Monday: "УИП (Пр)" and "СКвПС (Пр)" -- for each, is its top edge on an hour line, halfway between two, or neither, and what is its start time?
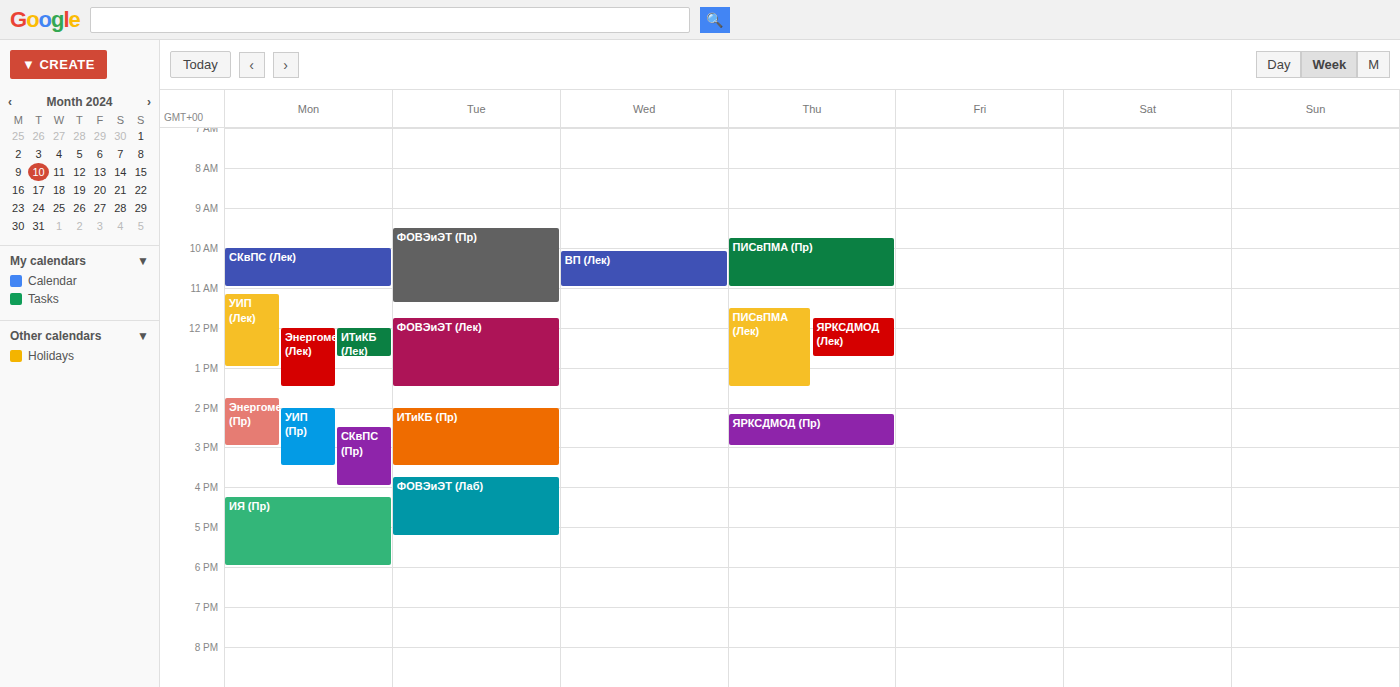
"УИП (Пр)": 2:00 PM, exactly on the 2 PM line. "СКвПС (Пр)": 2:30 PM, halfway between the 2 PM and 3 PM lines.